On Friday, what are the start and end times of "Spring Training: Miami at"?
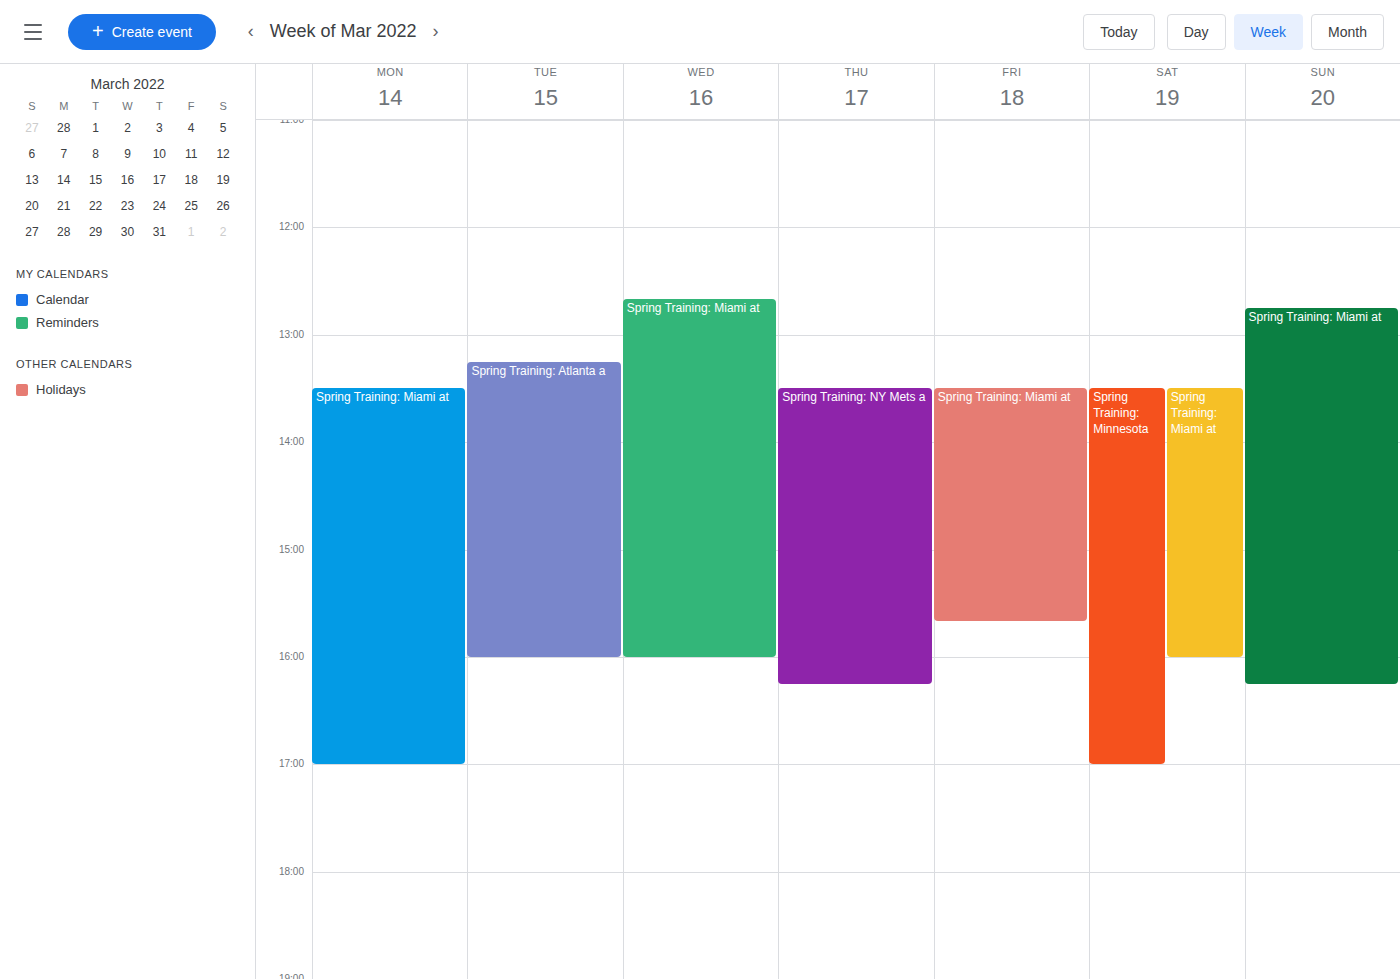
1:30 PM to 3:40 PM